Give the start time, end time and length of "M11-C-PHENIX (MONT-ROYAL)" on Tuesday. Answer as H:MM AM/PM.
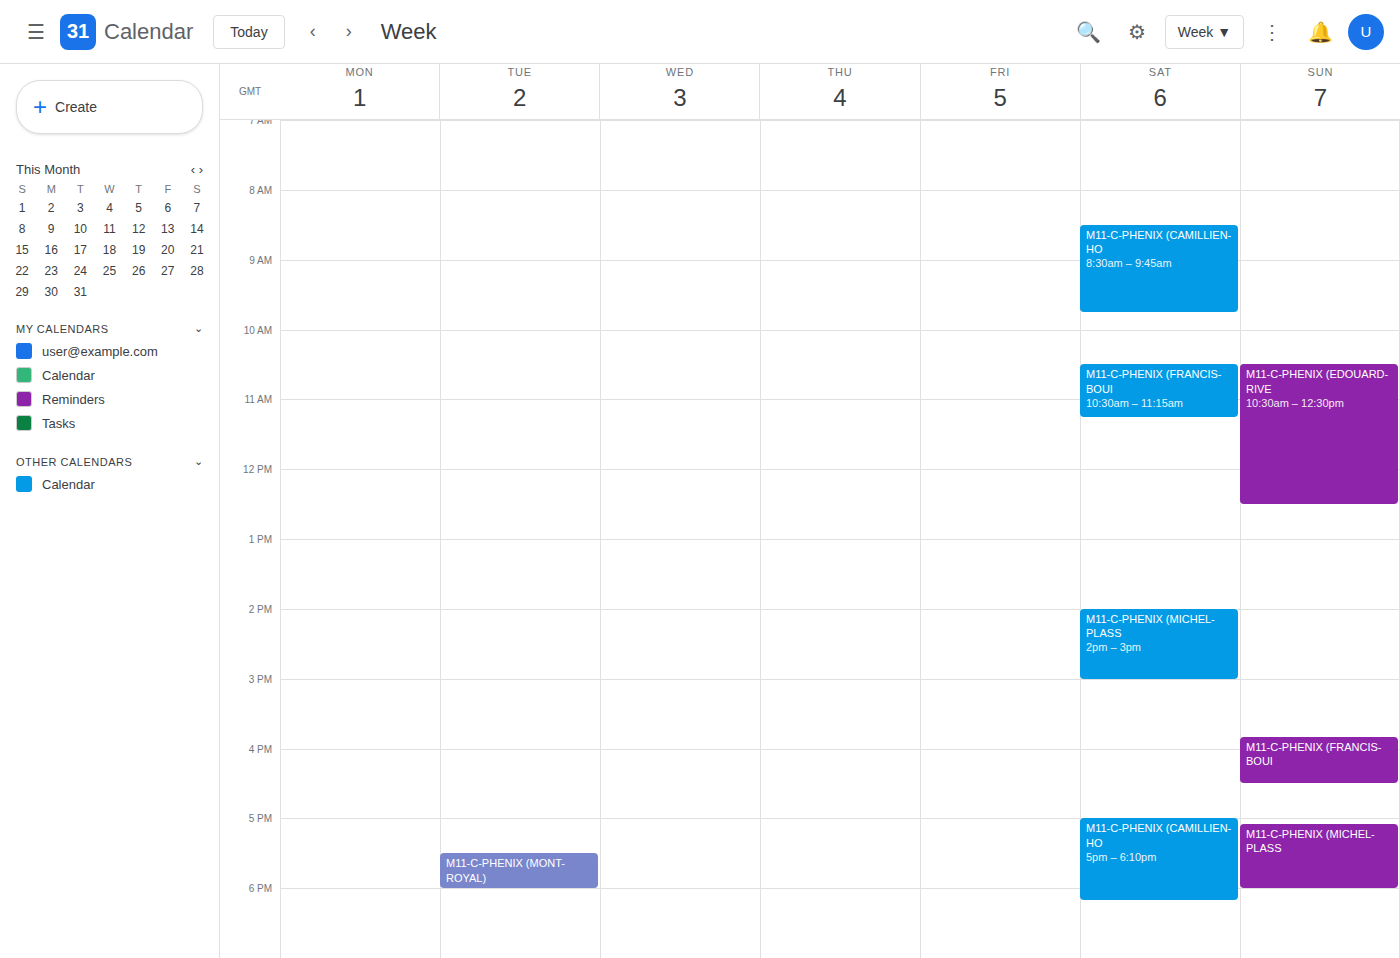
5:30 PM to 6:00 PM, 30 minutes